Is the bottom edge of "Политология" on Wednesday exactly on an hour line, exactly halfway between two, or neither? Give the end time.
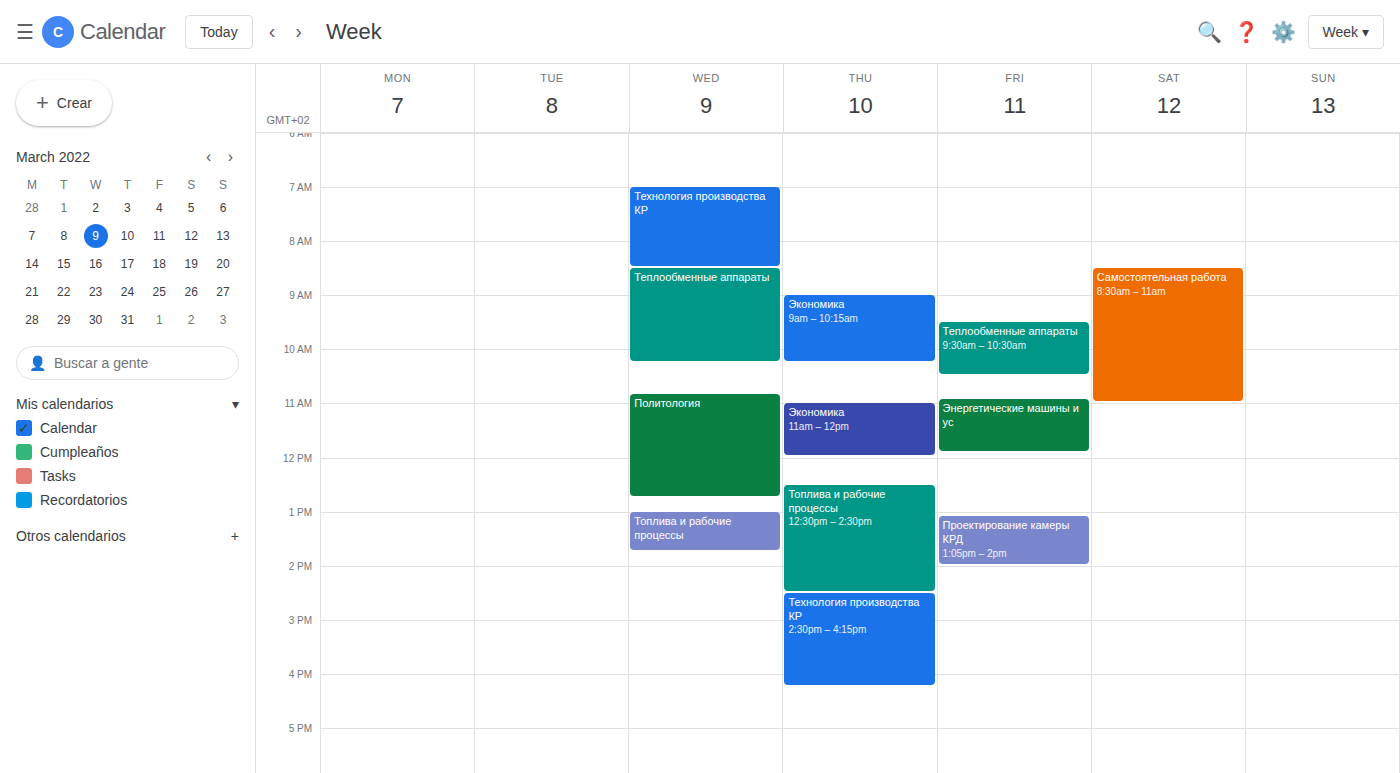
12:45 -- neither: three quarters of the way from the 12:00 line to the 13:00 line.